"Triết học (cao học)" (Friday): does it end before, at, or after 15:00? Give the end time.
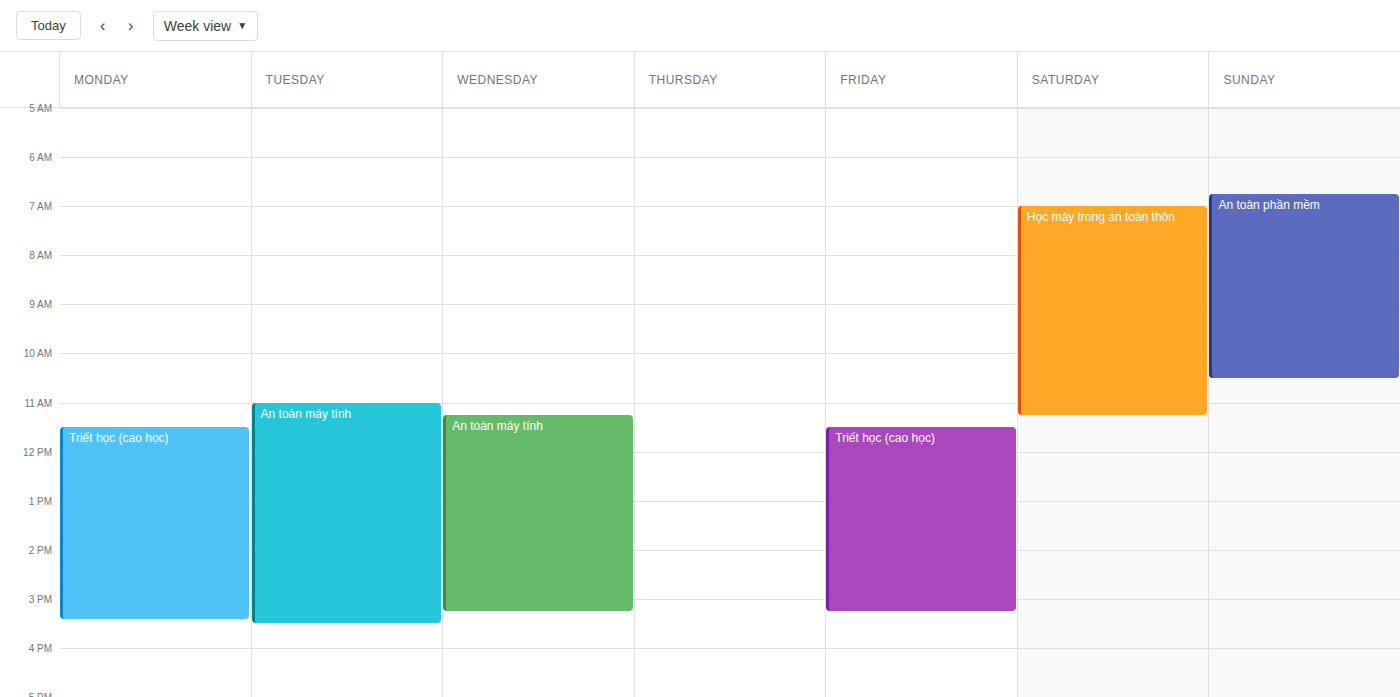
15:15 -- after 15:00, 15 minutes below the 15:00 line.